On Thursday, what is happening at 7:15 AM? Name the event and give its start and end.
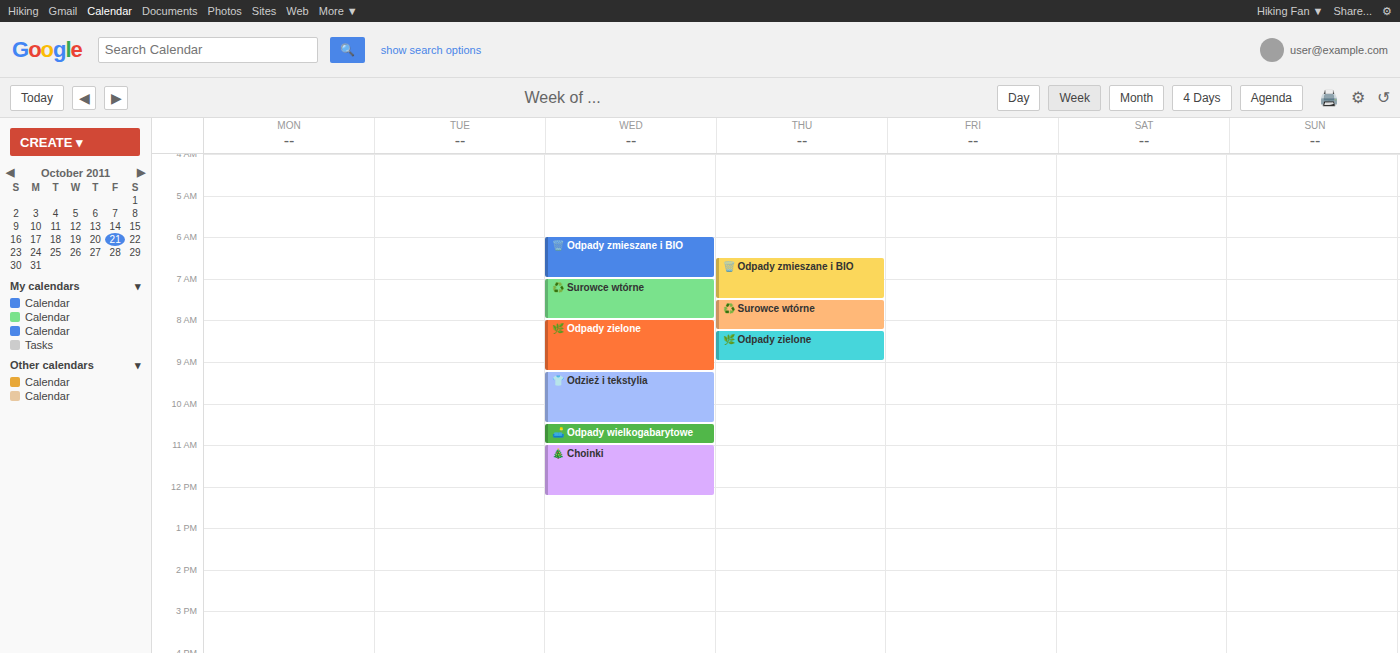
"🗑️ Odpady zmieszane i BIO", 6:30 AM to 7:30 AM